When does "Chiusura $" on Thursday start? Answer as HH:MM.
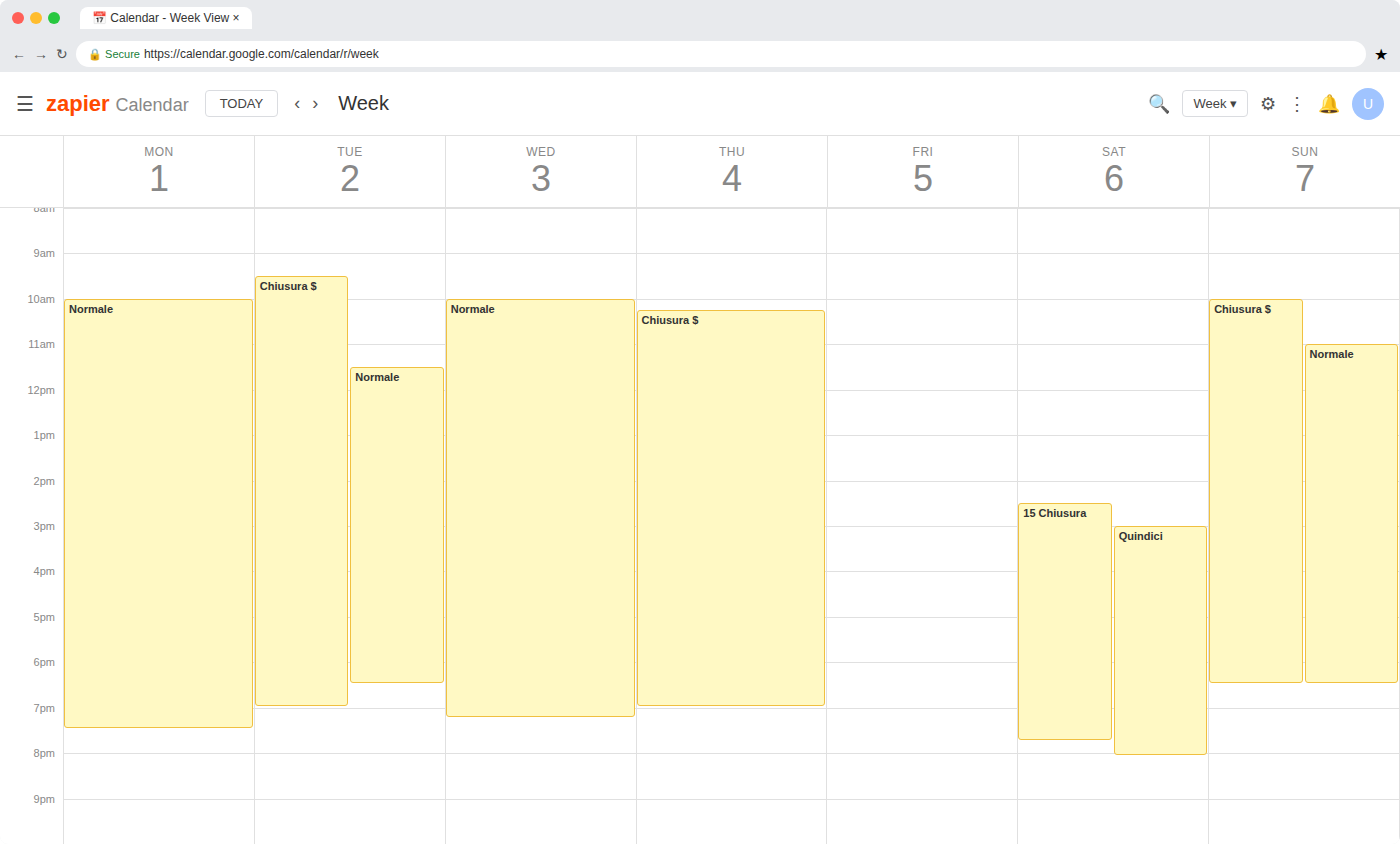
10:15